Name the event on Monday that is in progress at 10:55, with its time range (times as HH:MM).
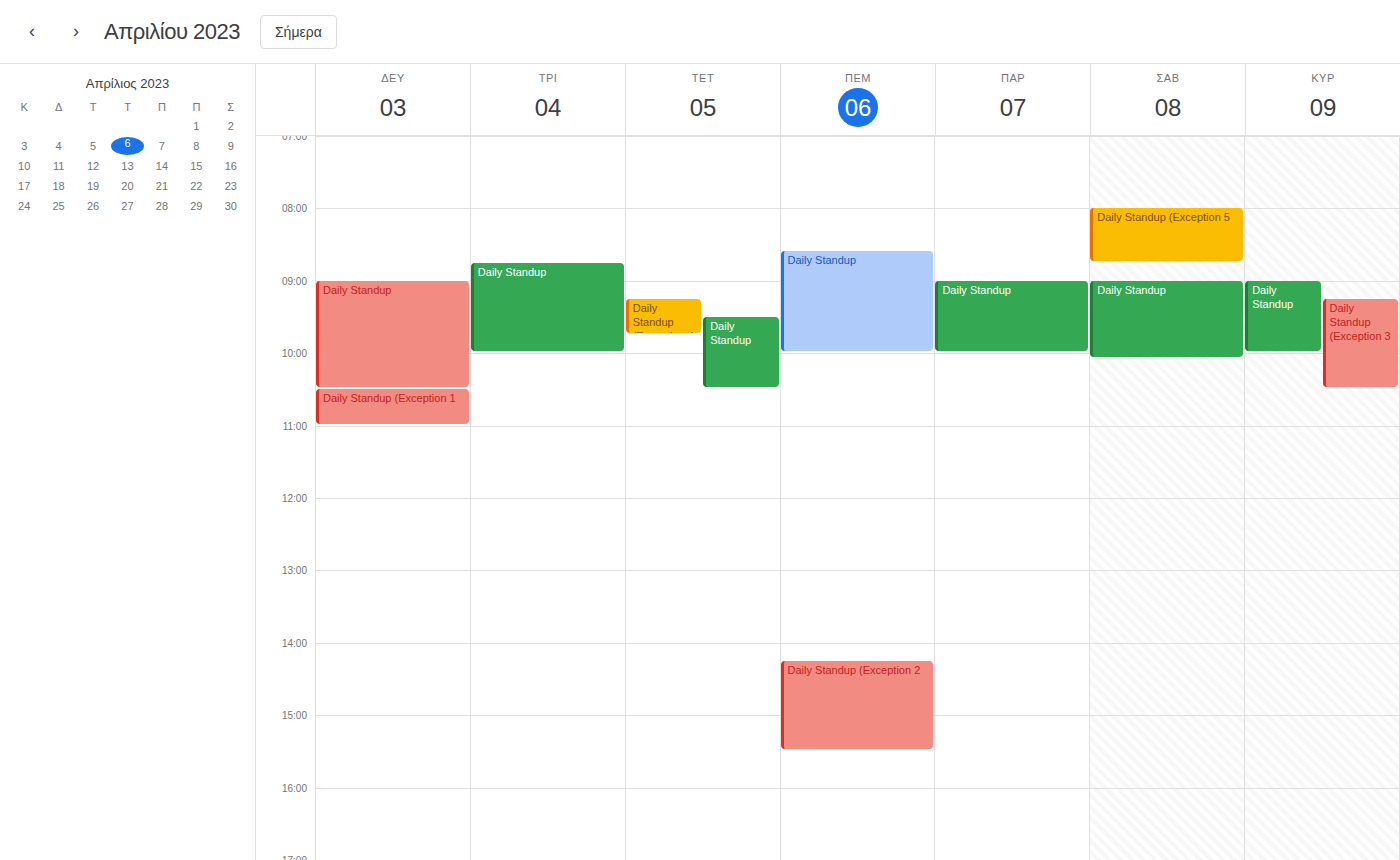
"Daily Standup (Exception 1", 10:30 to 11:00